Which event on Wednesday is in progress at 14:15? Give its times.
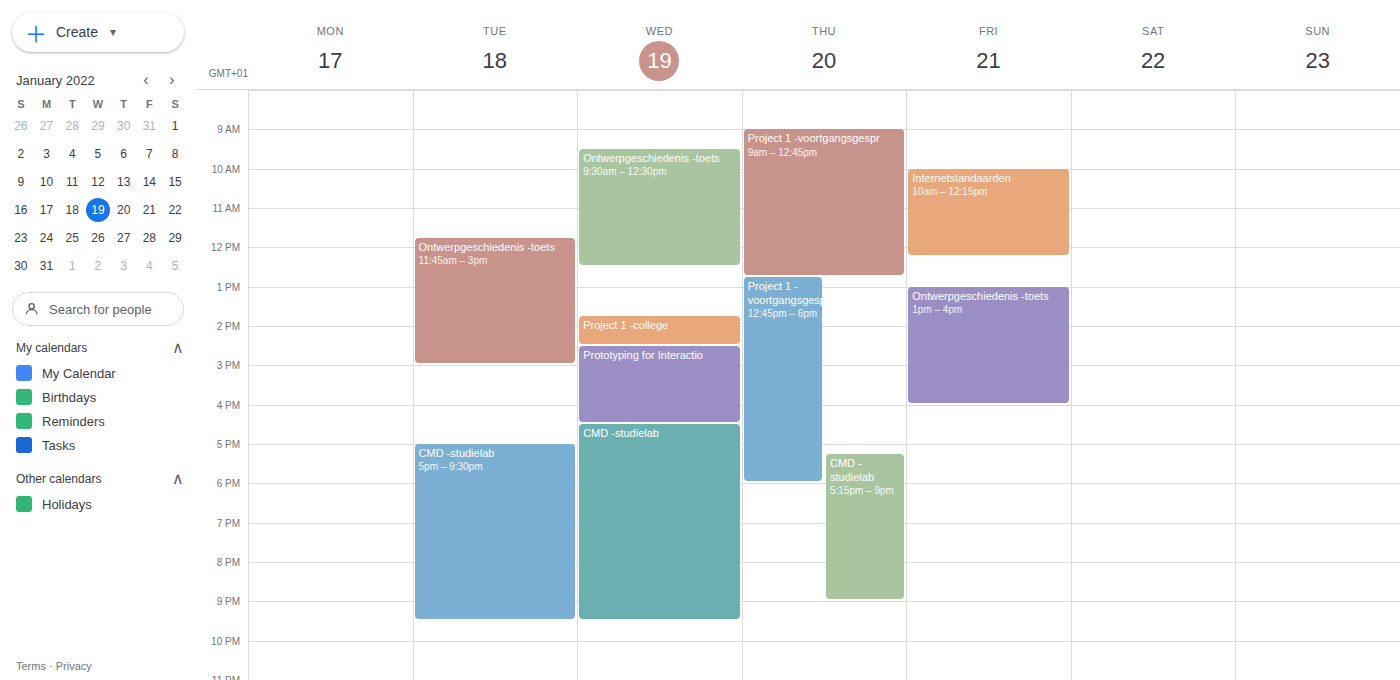
"Project 1 -college", 13:45 to 14:30